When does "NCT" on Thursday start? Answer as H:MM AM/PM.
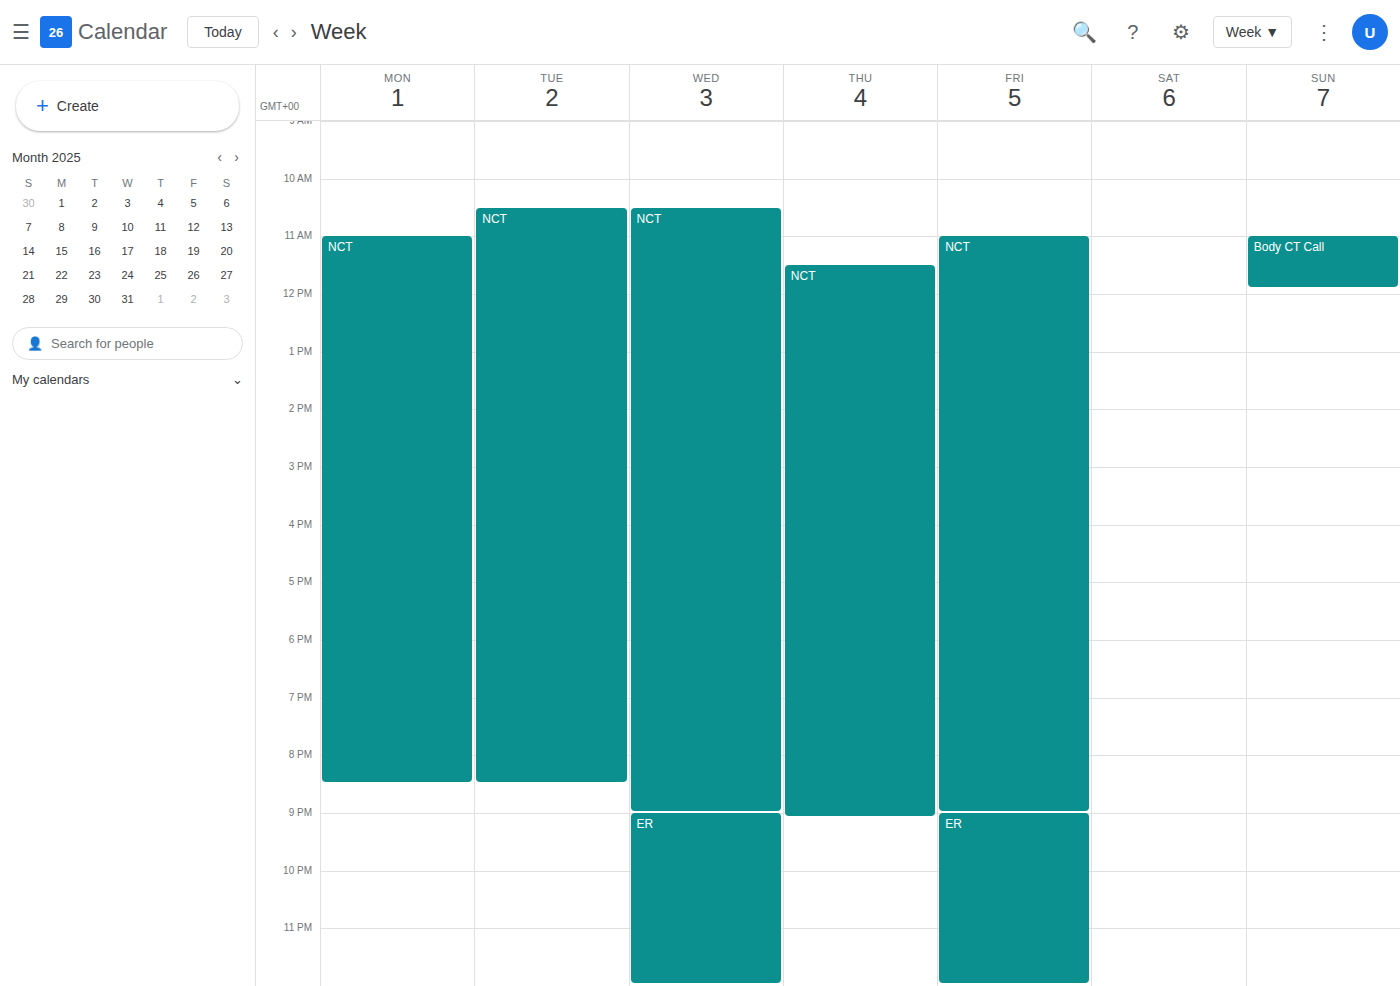
11:30 AM